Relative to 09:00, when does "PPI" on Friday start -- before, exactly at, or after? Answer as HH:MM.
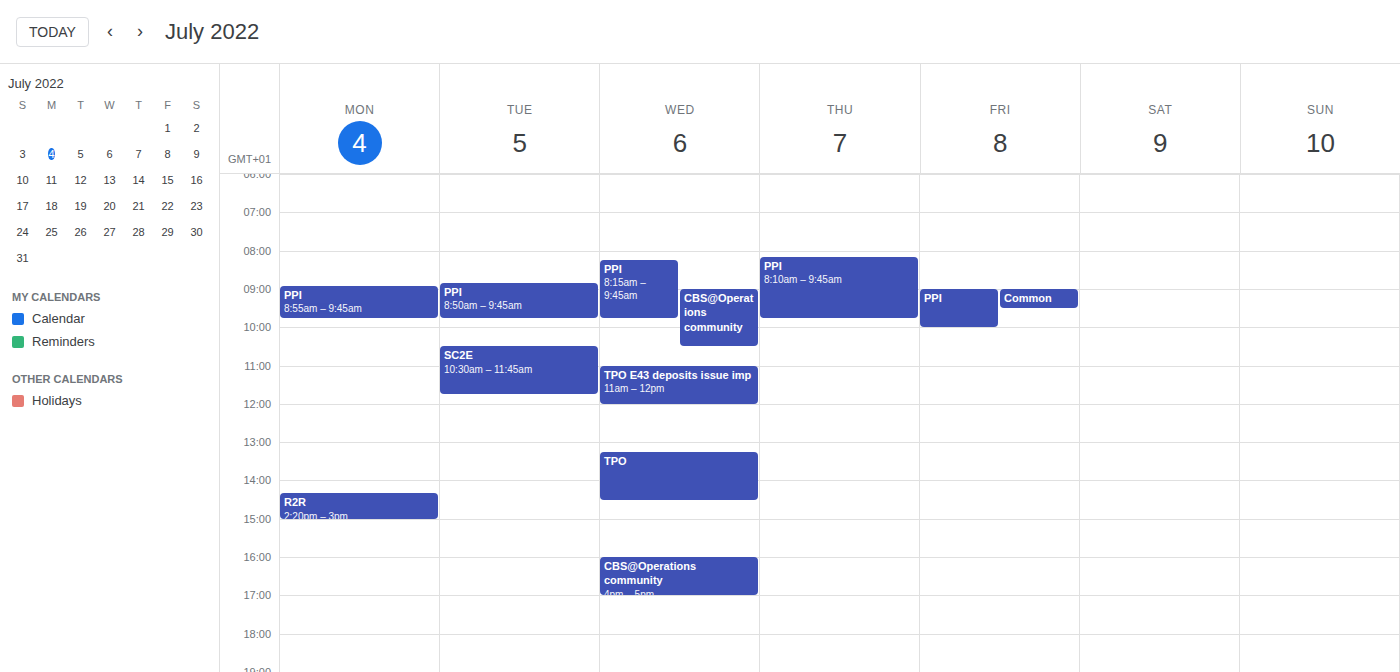
09:00 -- exactly at 09:00, on the 09:00 line.